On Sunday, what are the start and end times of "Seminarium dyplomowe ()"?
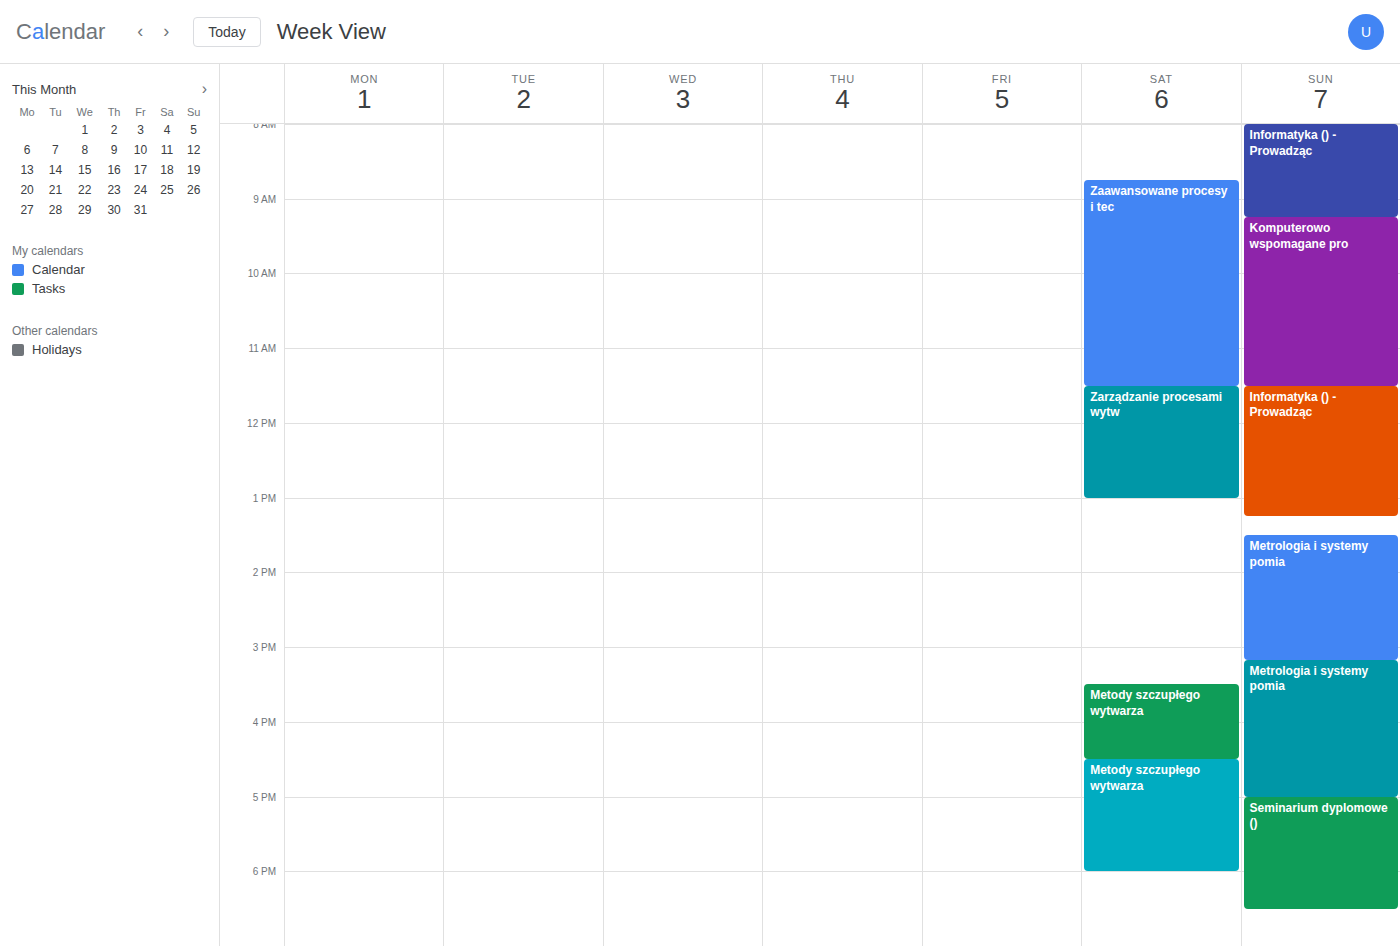
5:00 PM to 6:30 PM